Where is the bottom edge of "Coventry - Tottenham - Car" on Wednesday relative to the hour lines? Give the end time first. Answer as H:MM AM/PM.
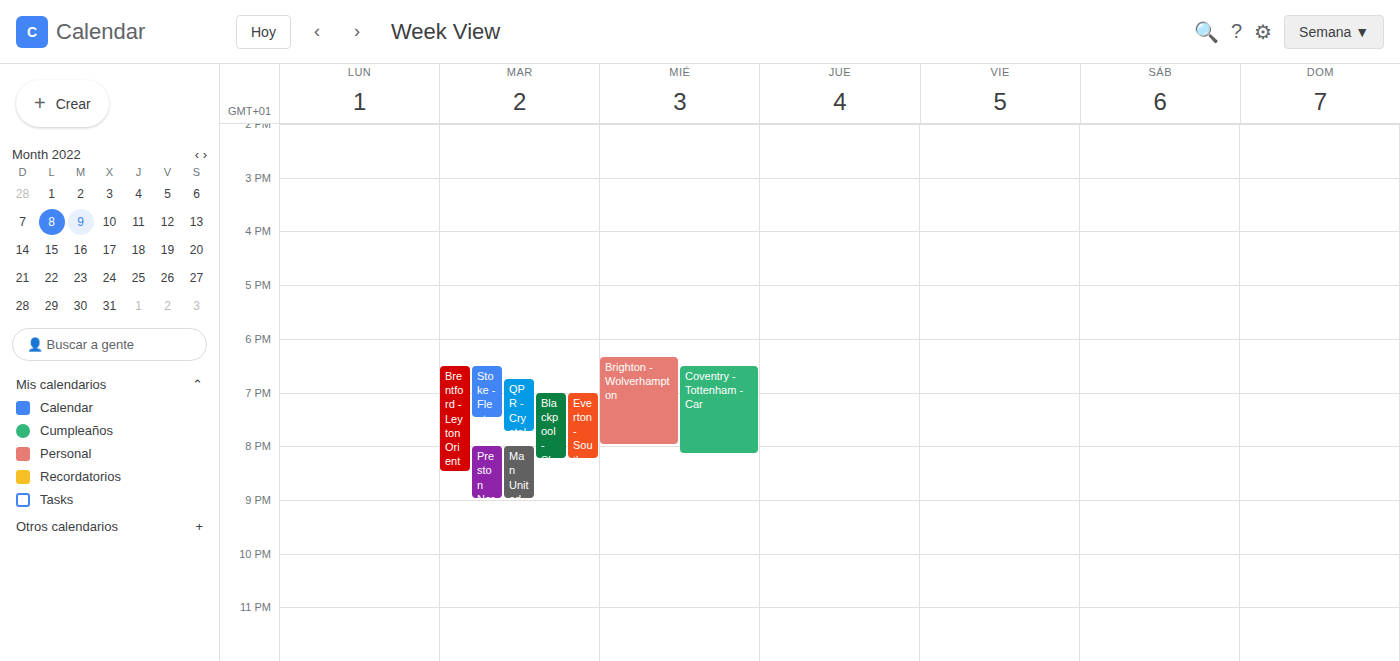
8:10 PM -- neither: 10 minutes below the 8 PM line and 50 minutes above the 9 PM line.